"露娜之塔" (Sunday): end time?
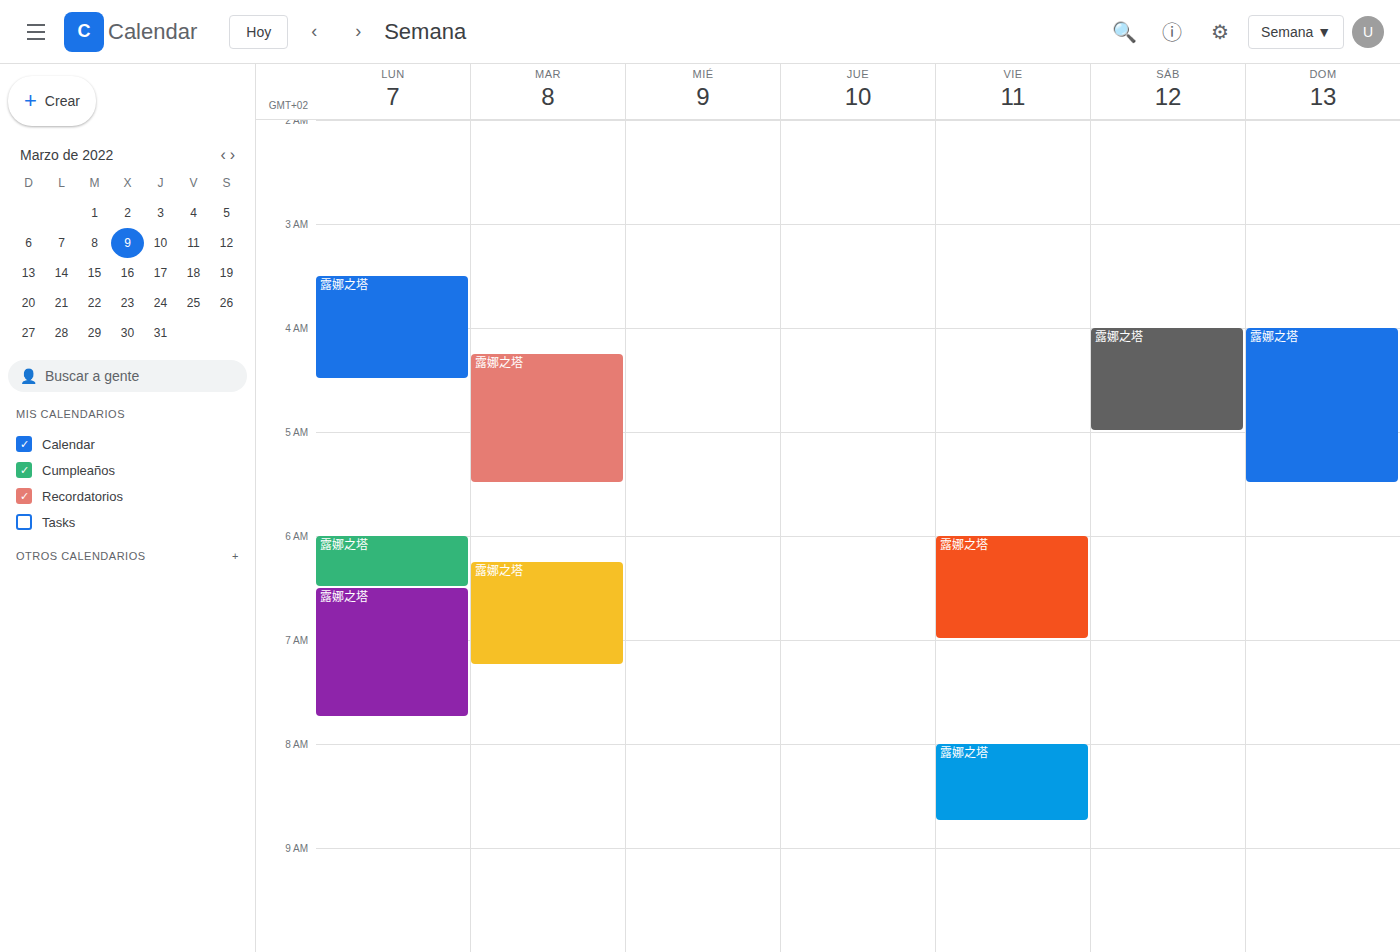
5:30 AM